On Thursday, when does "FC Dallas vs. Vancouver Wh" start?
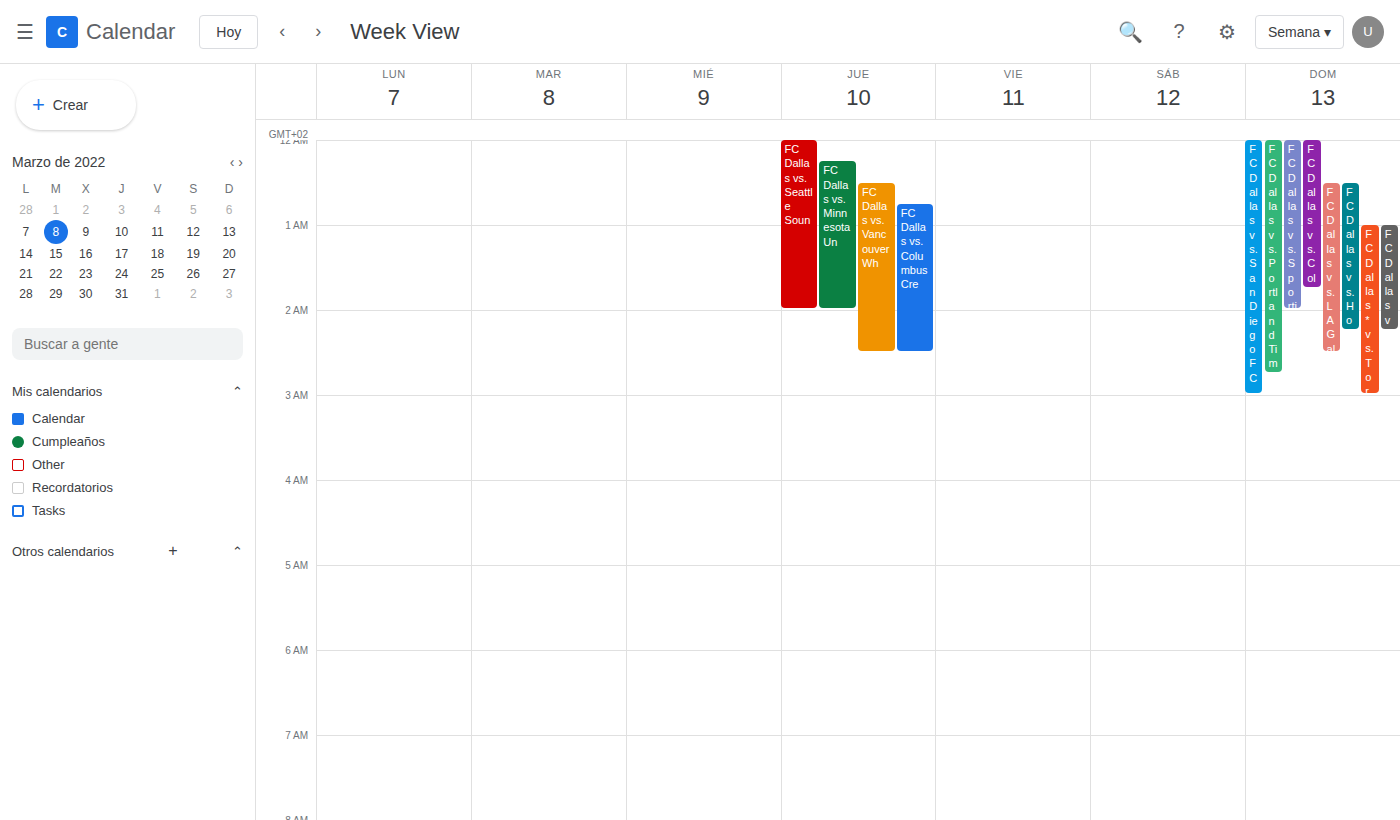
12:30 AM